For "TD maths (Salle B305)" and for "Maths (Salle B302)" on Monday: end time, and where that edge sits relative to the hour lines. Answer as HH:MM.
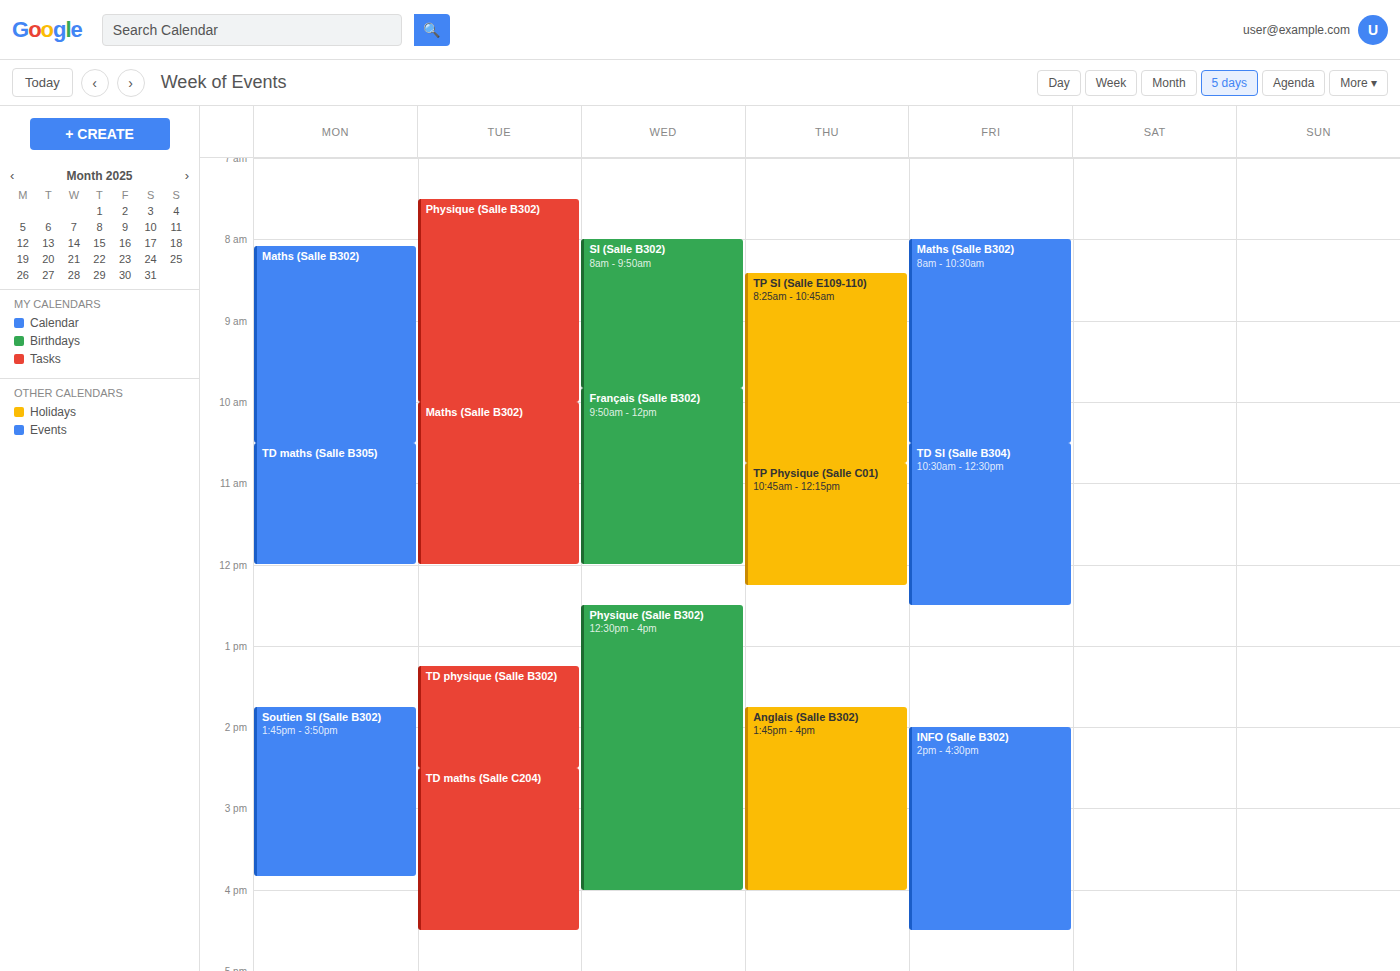
"TD maths (Salle B305)": 12:00, exactly on the 12:00 line. "Maths (Salle B302)": 10:30, halfway between the 10:00 and 11:00 lines.